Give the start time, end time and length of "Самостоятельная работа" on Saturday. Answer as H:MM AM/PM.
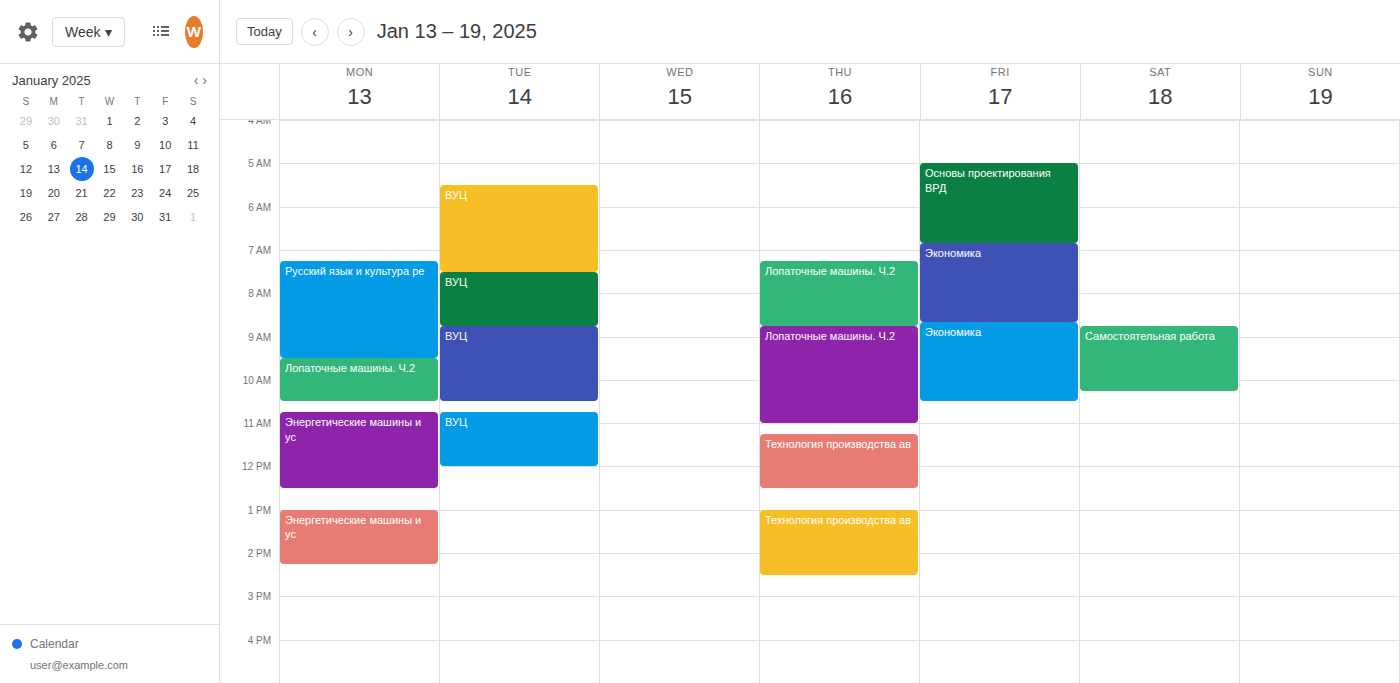
8:45 AM to 10:15 AM, 1 hour 30 minutes